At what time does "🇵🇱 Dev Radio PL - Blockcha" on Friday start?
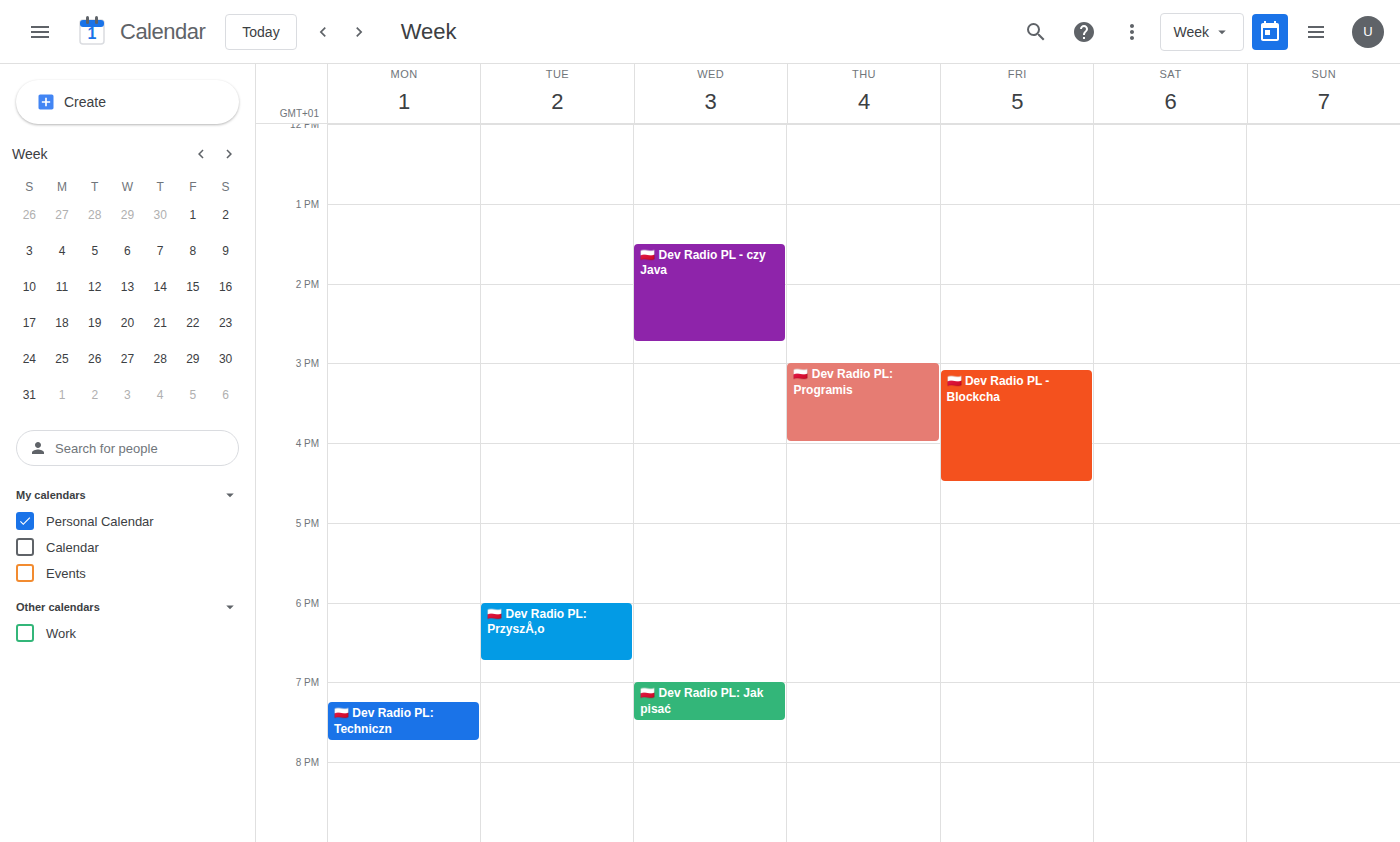
3:05 PM